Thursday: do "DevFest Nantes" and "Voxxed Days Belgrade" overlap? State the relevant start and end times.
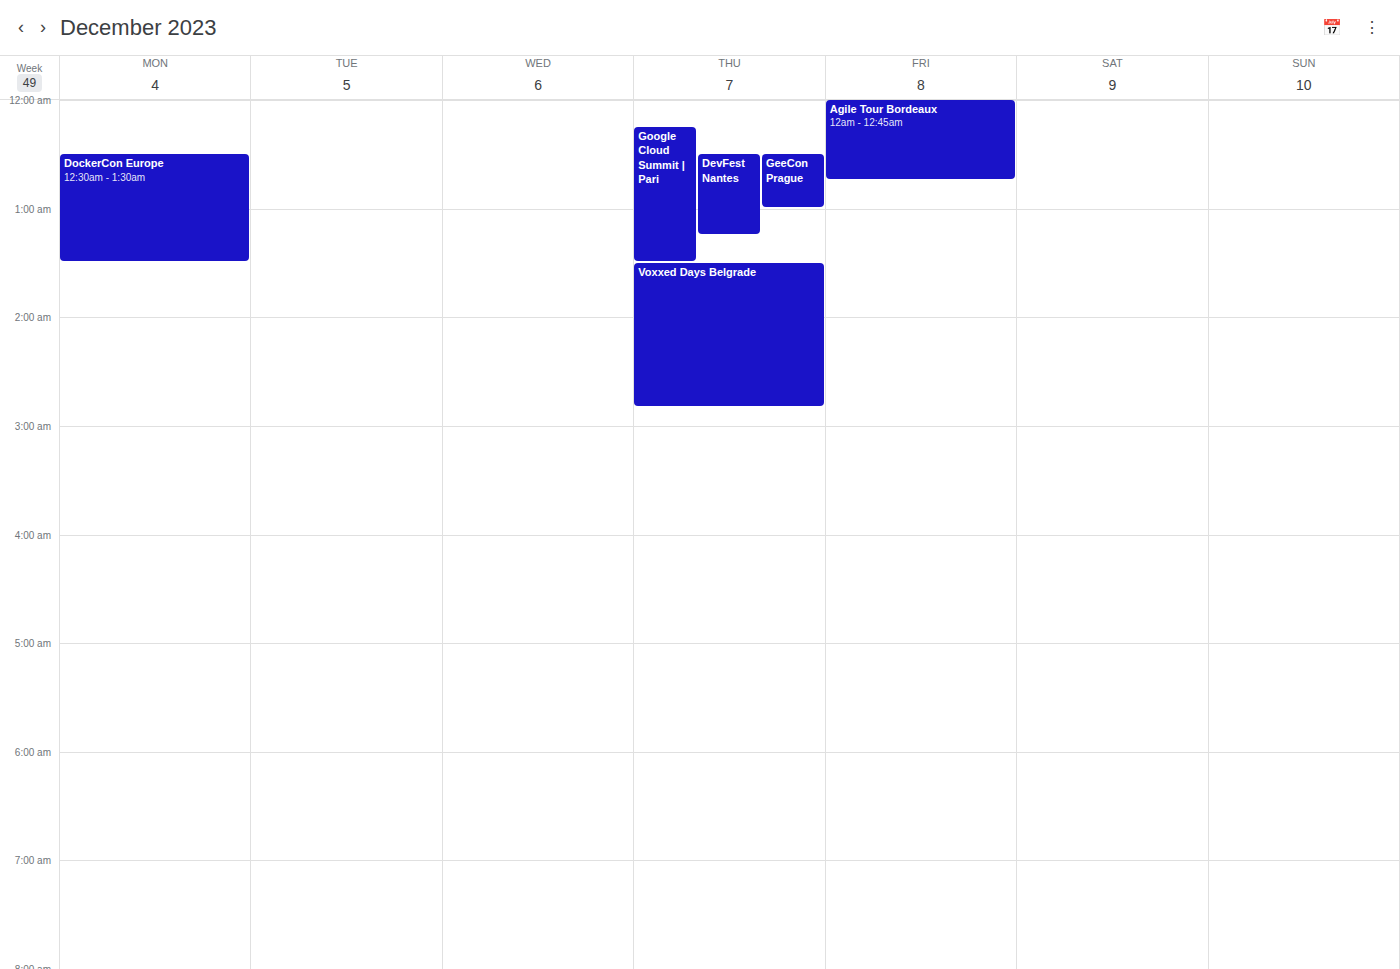
"DevFest Nantes" ends at 1:15 AM and "Voxxed Days Belgrade" starts at 1:30 AM -- no overlap.